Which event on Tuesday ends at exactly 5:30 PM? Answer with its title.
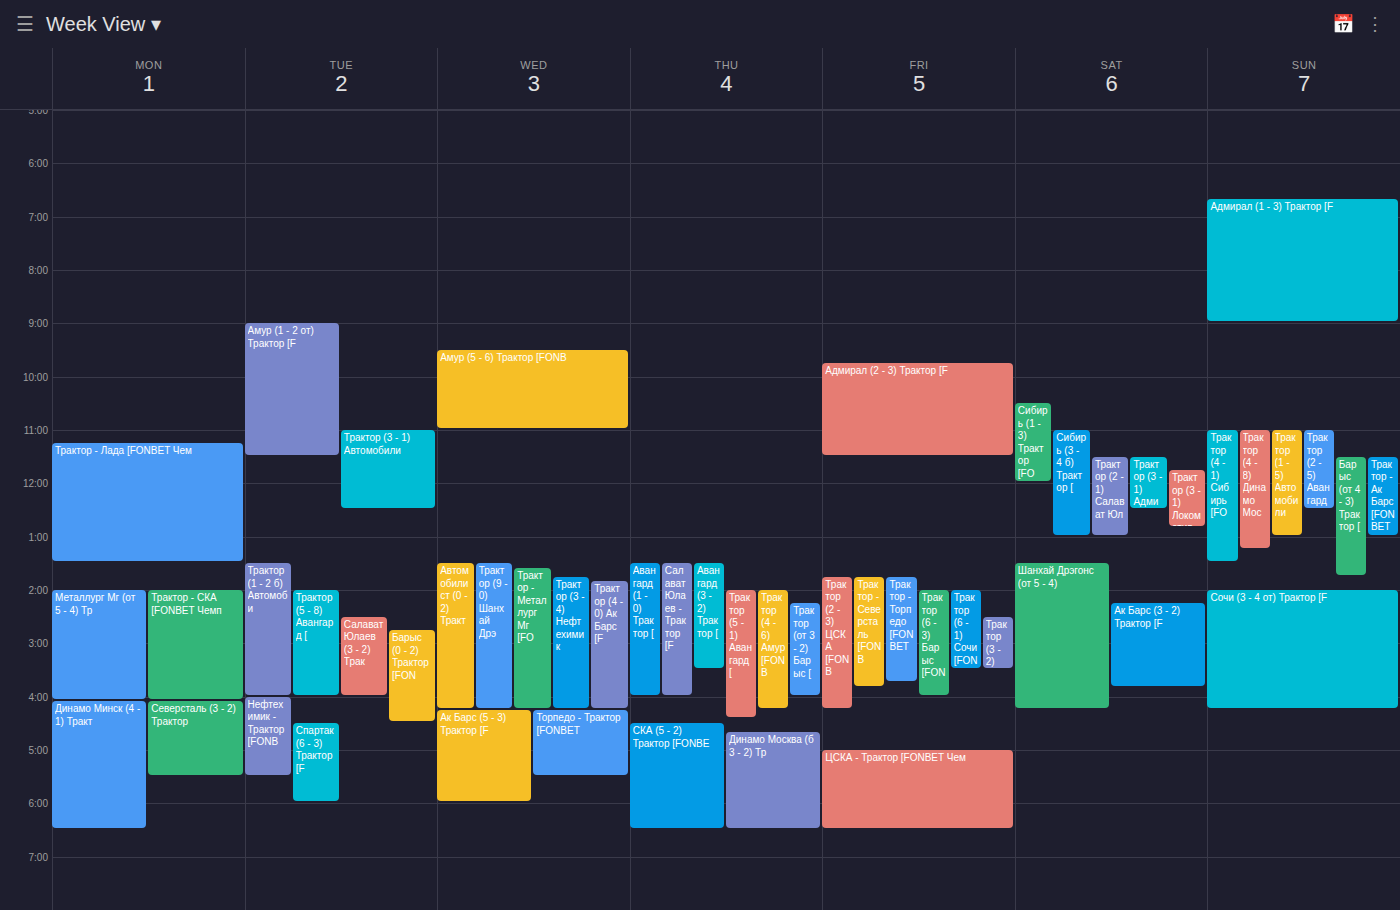
"Нефтехимик - Трактор [FONB"